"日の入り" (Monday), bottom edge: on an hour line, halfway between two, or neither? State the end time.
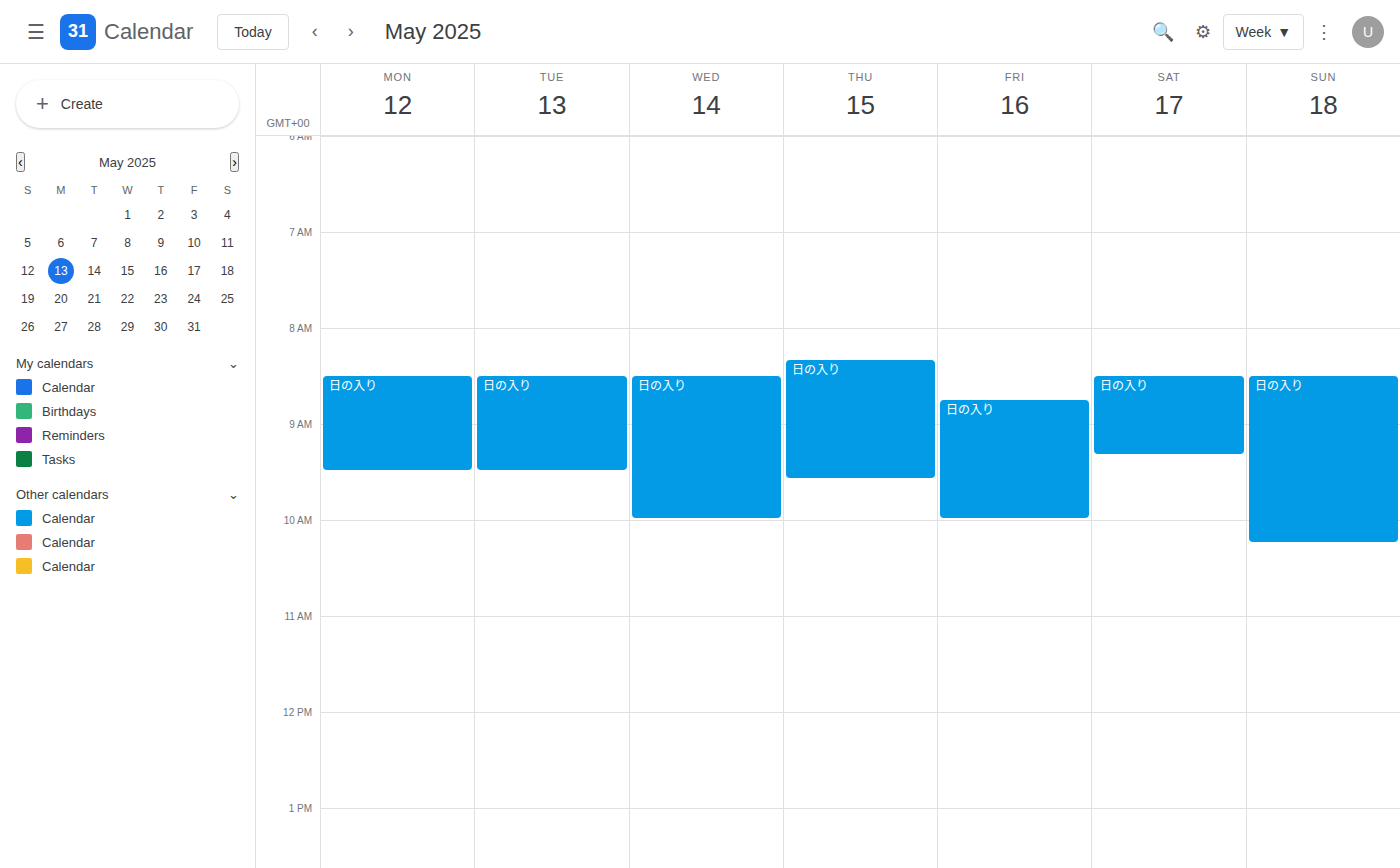
9:30 AM -- halfway between the 9 AM and 10 AM lines.